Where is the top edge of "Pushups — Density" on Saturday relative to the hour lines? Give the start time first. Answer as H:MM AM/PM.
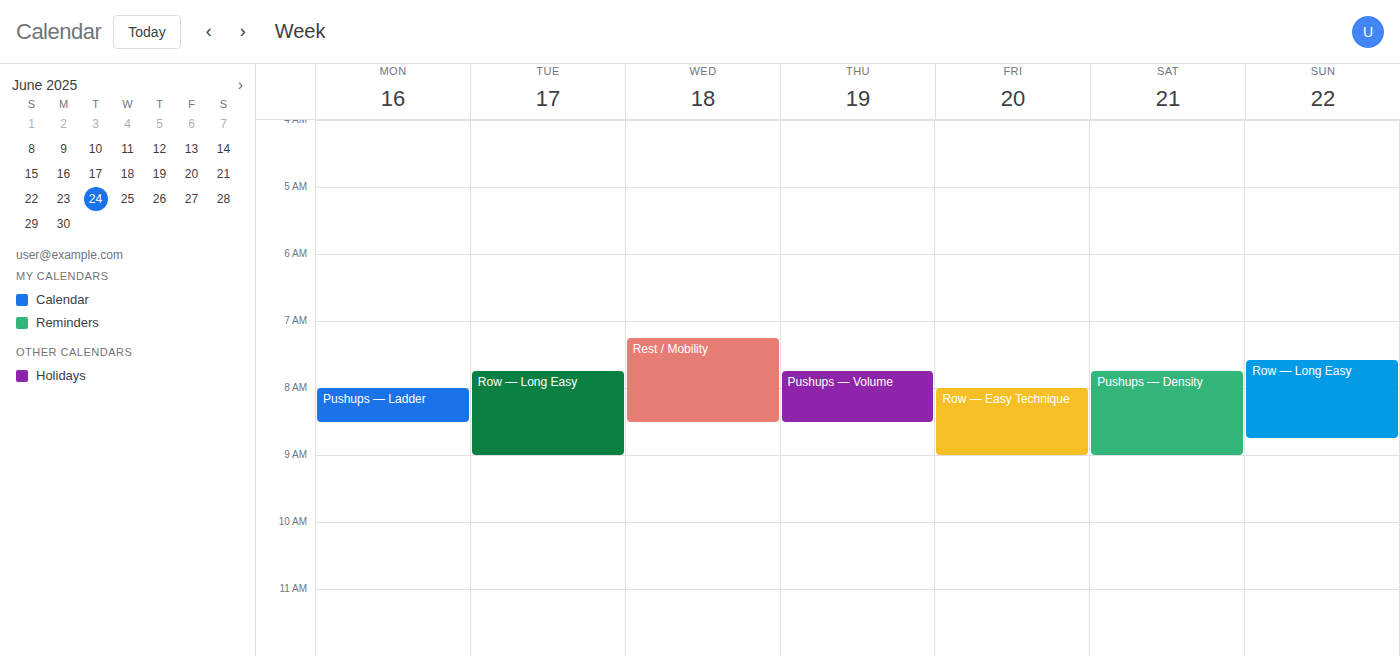
7:45 AM -- neither: three quarters of the way from the 7 AM line to the 8 AM line.